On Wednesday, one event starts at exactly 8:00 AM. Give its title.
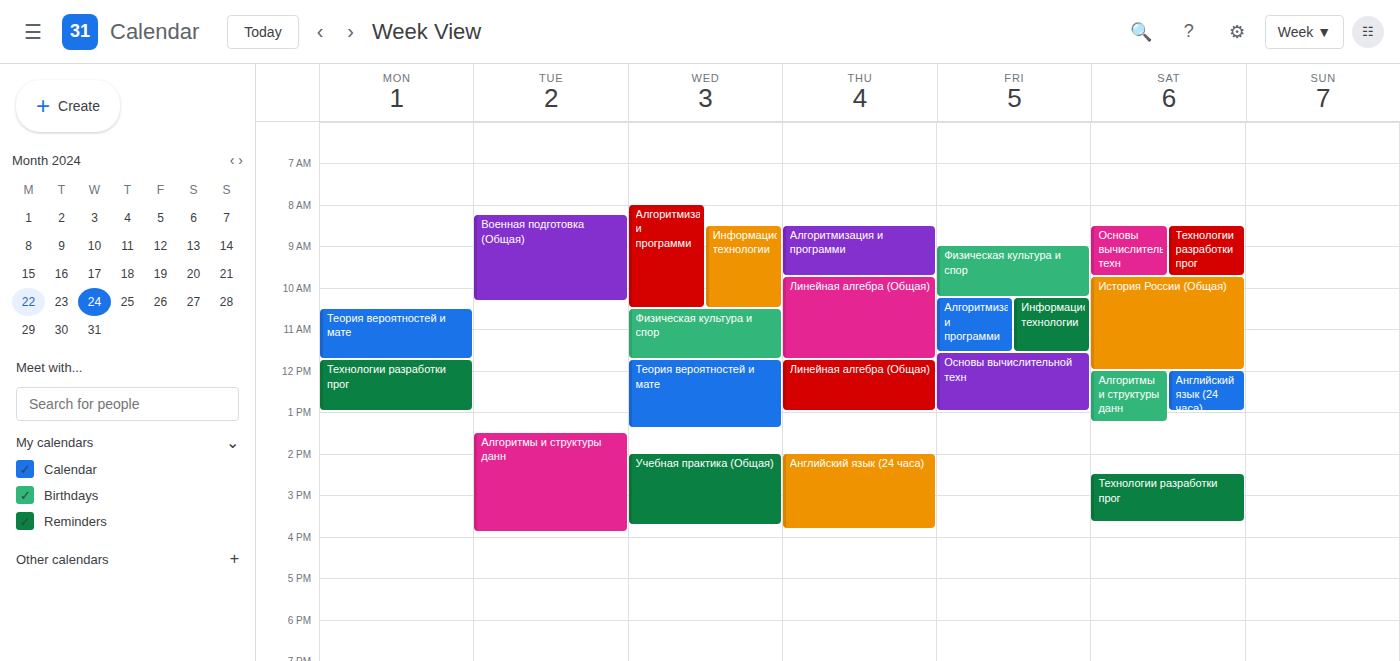
"Алгоритмизация и программи"